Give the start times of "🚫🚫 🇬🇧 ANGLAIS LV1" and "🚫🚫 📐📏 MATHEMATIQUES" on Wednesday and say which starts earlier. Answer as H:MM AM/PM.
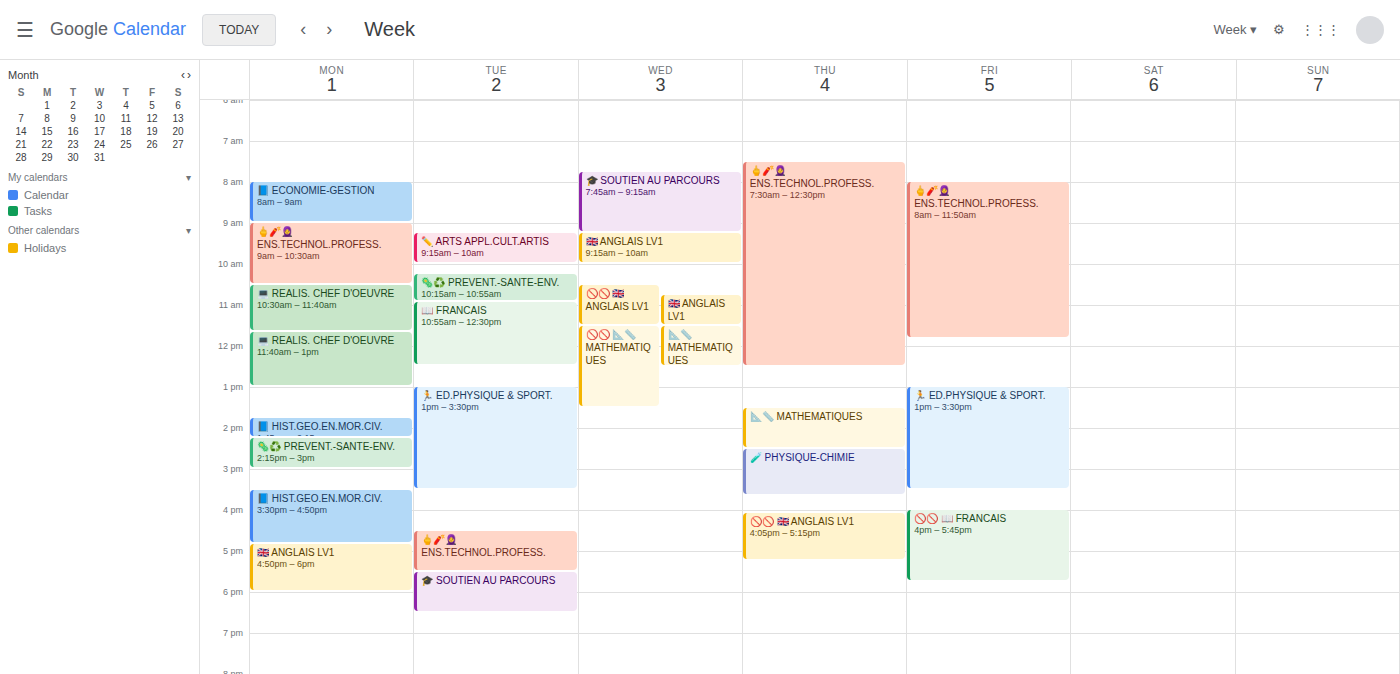
"🚫🚫 🇬🇧 ANGLAIS LV1" 10:30 AM; "🚫🚫 📐📏 MATHEMATIQUES" 11:30 AM.